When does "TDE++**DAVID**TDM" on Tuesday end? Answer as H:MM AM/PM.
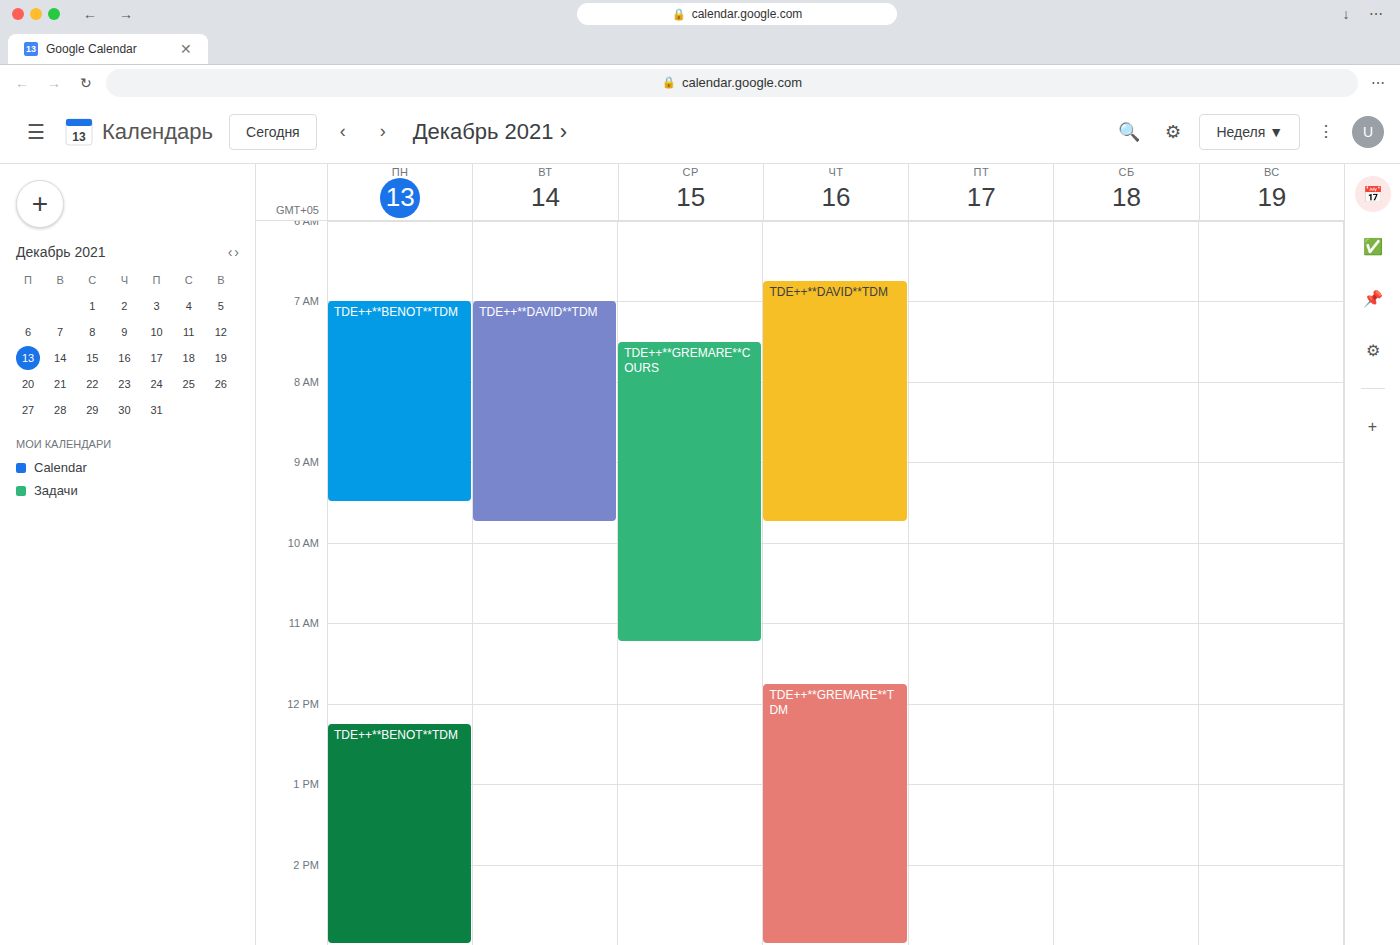
9:45 AM